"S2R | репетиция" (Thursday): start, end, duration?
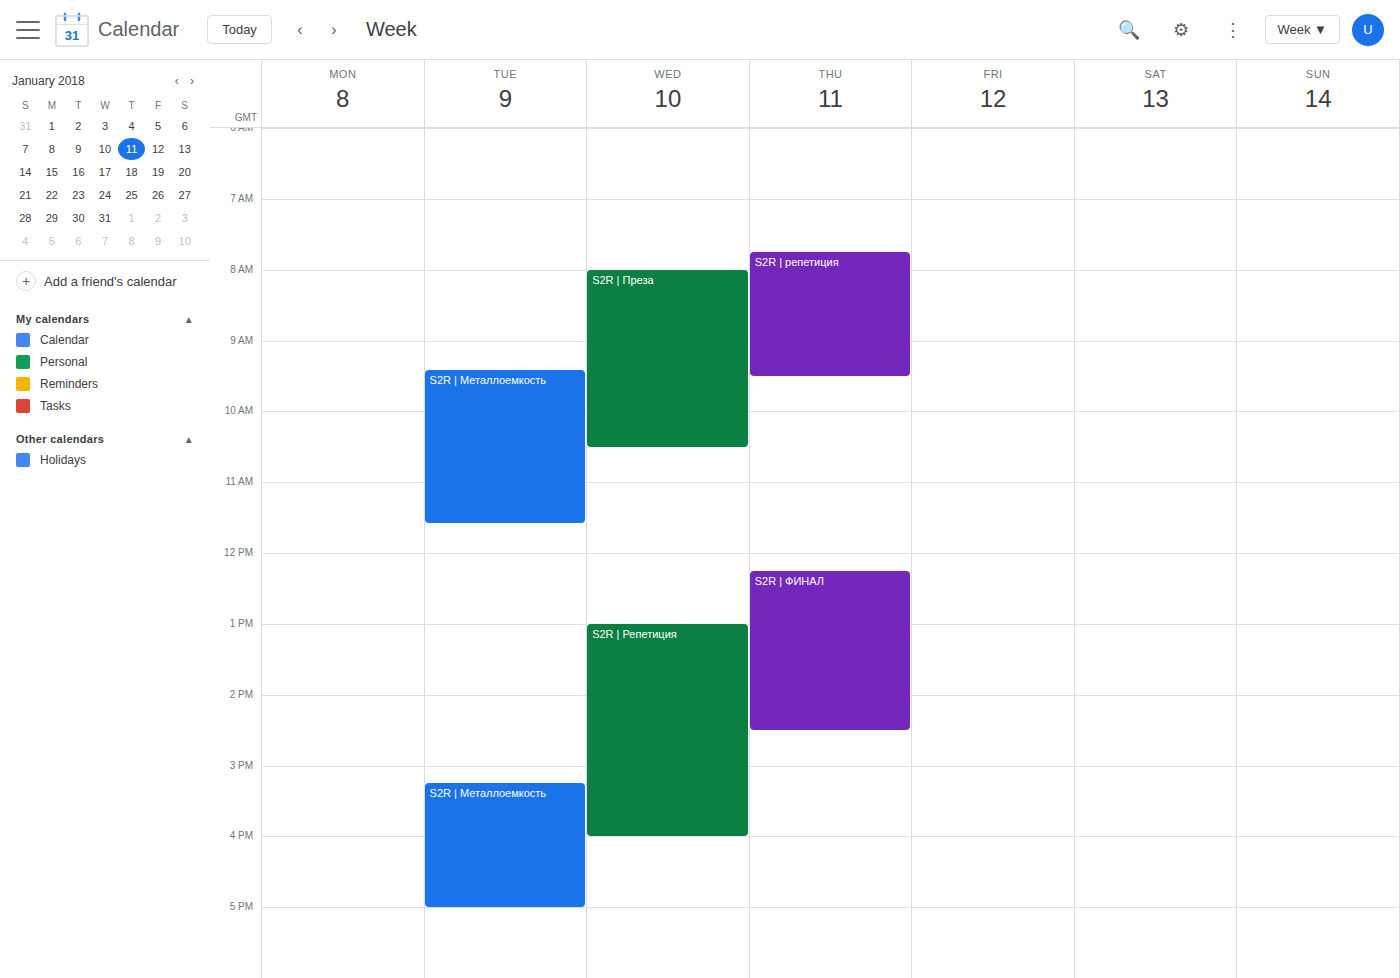
7:45 AM to 9:30 AM, 1 hour 45 minutes